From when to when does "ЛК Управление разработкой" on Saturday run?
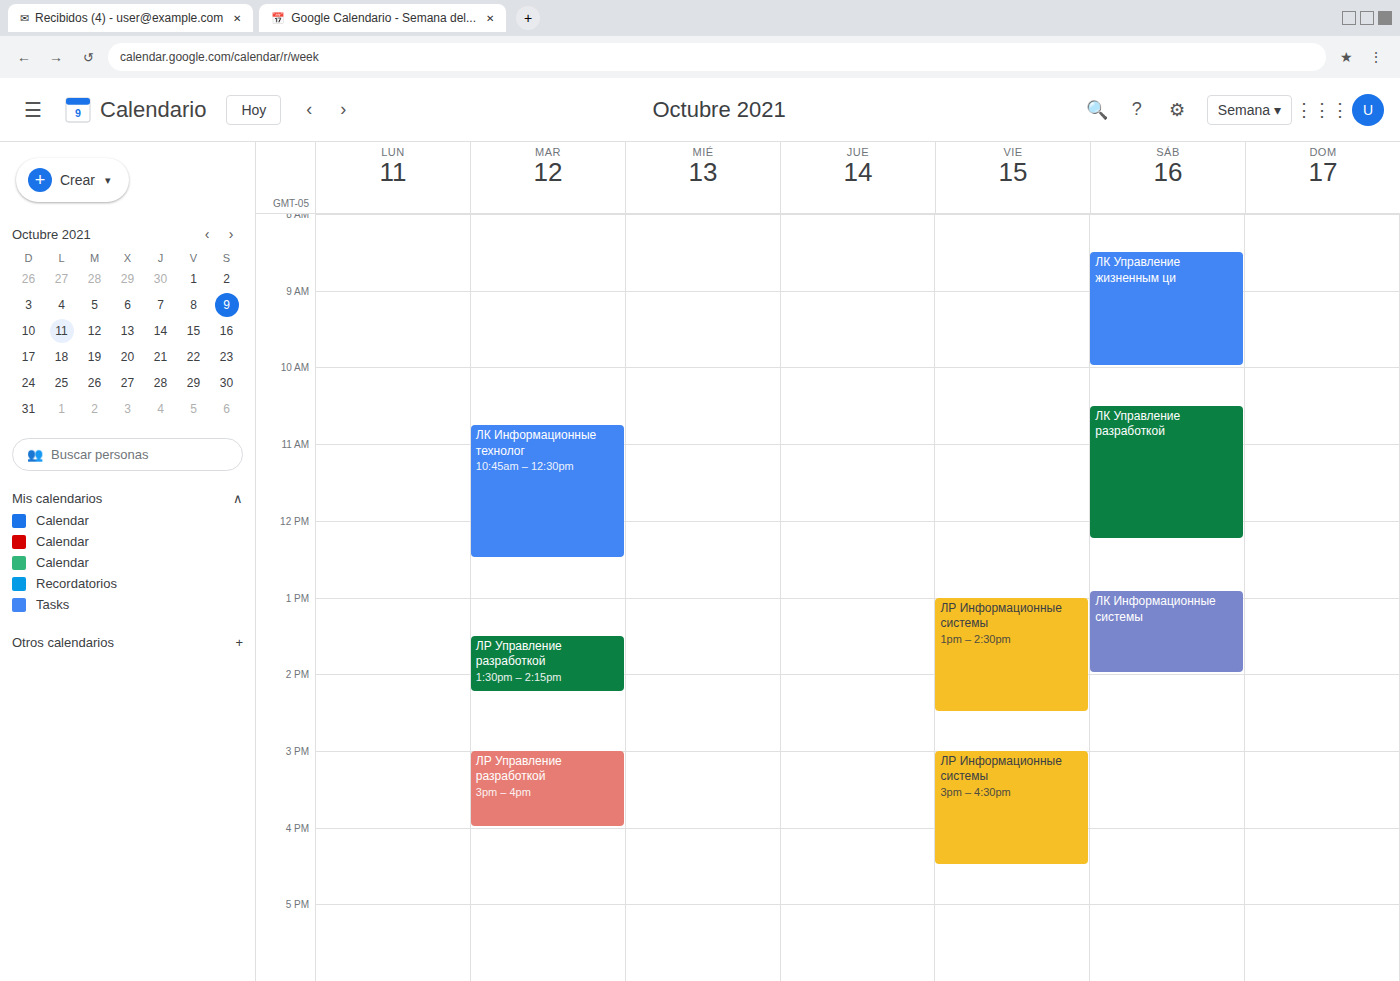
10:30 AM to 12:15 PM